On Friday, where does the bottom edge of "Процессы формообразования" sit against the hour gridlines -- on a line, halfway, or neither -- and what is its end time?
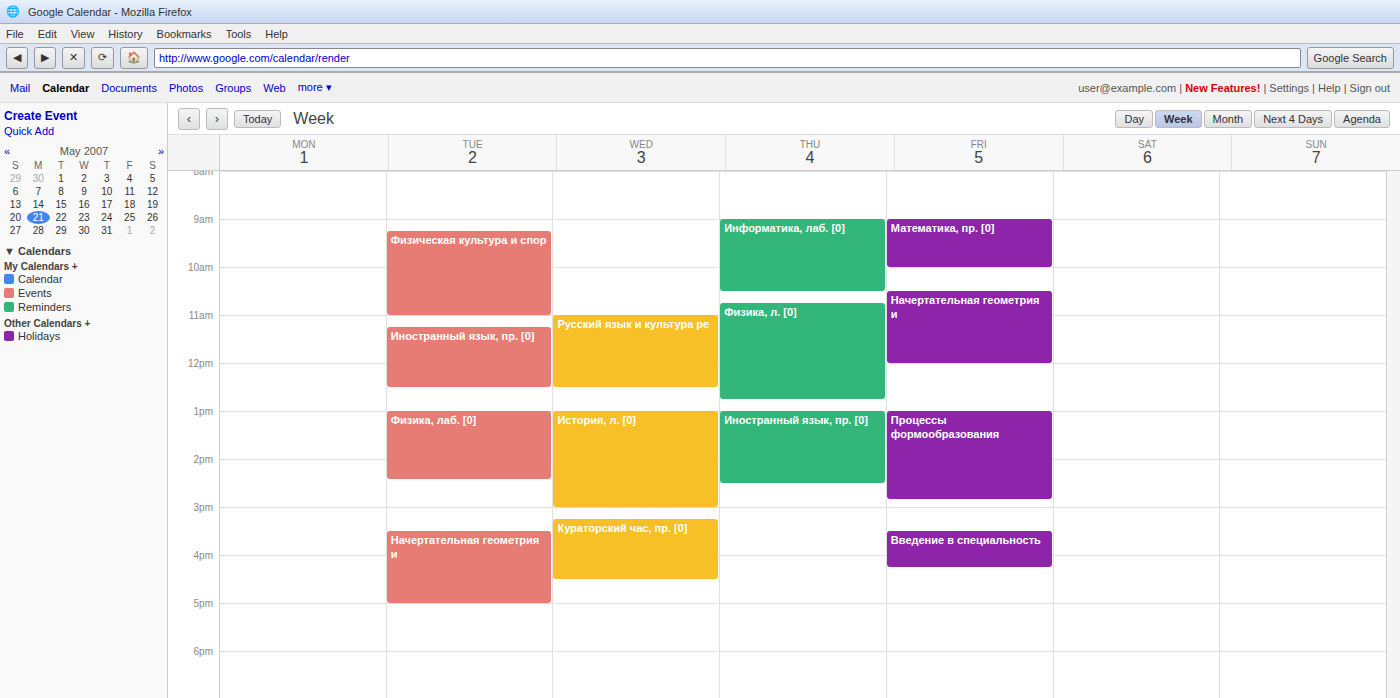
2:50 PM -- neither: 50 minutes below the 2 PM line and 10 minutes above the 3 PM line.